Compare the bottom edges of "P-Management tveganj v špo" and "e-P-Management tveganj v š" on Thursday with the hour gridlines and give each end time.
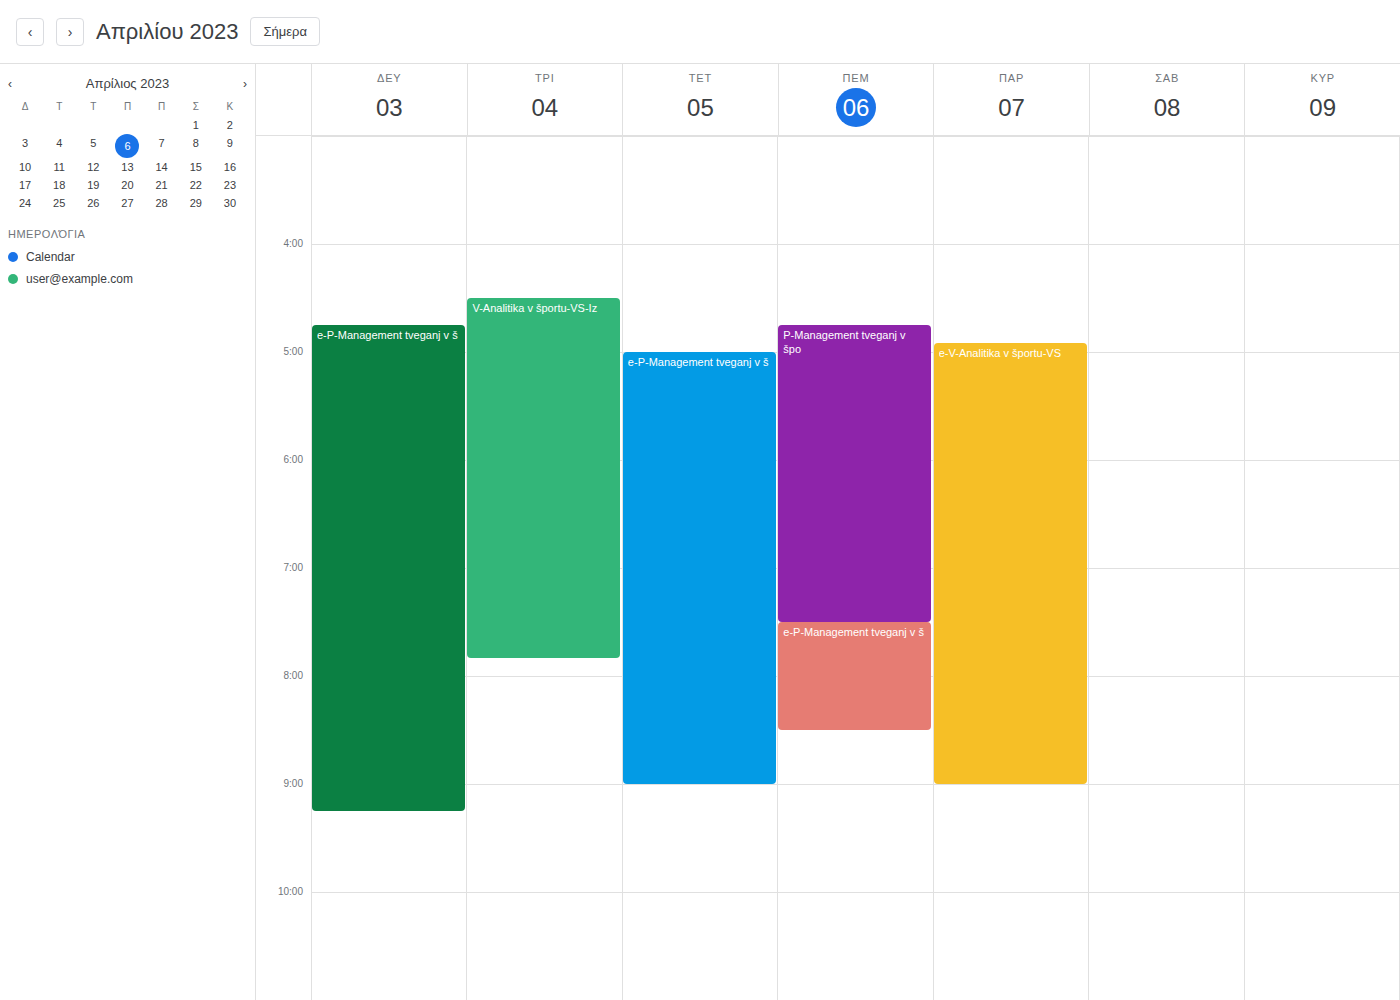
"P-Management tveganj v špo": 7:30 PM, halfway between the 7 PM and 8 PM lines. "e-P-Management tveganj v š": 8:30 PM, halfway between the 8 PM and 9 PM lines.